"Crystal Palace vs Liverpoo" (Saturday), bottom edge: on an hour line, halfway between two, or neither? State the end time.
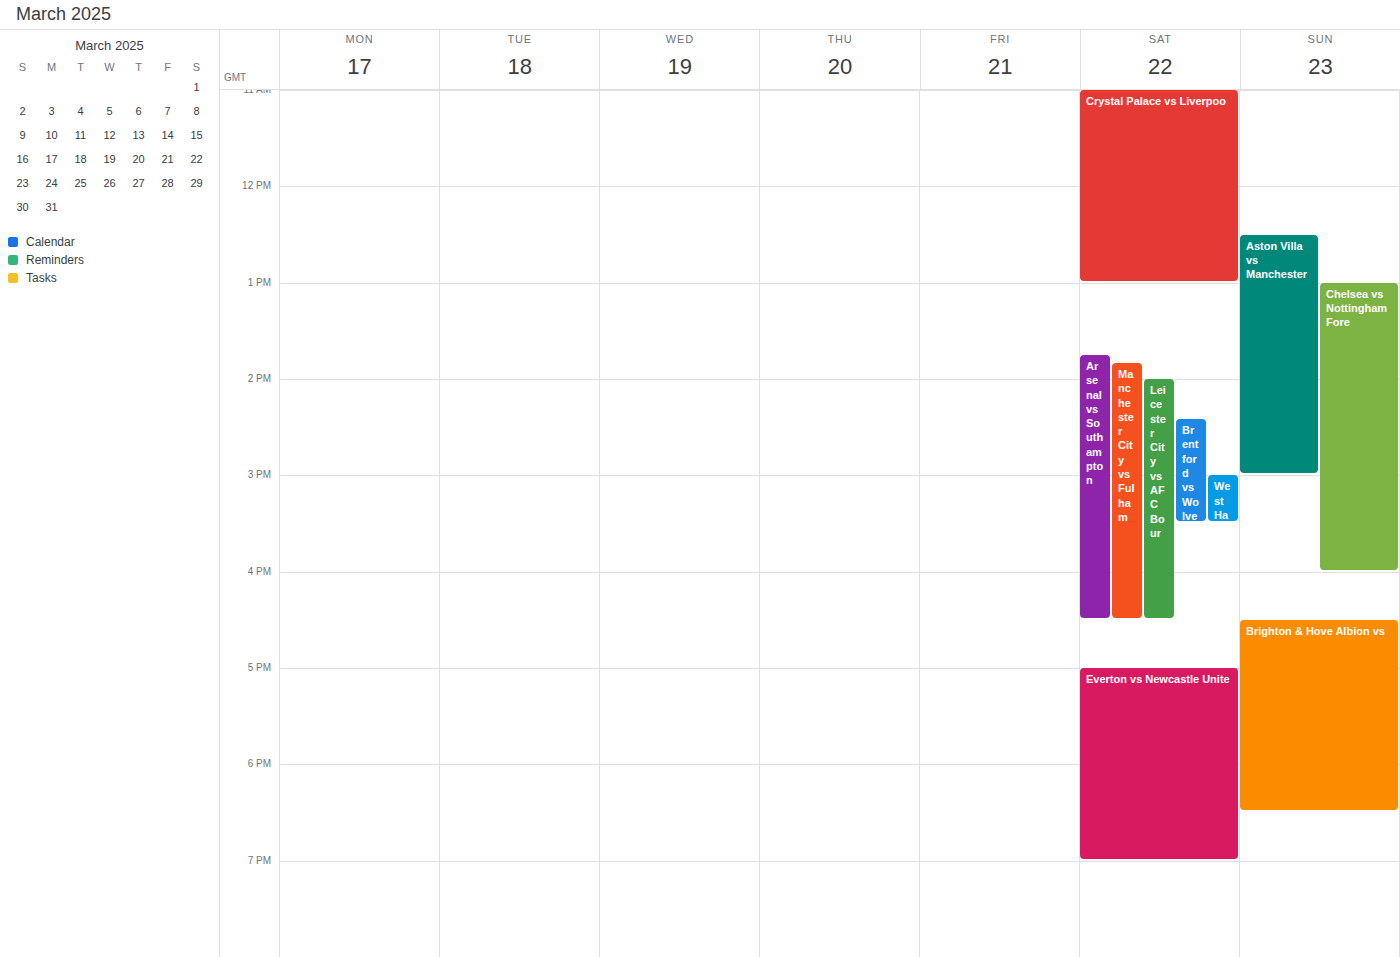
13:00 -- exactly on the 13:00 line.